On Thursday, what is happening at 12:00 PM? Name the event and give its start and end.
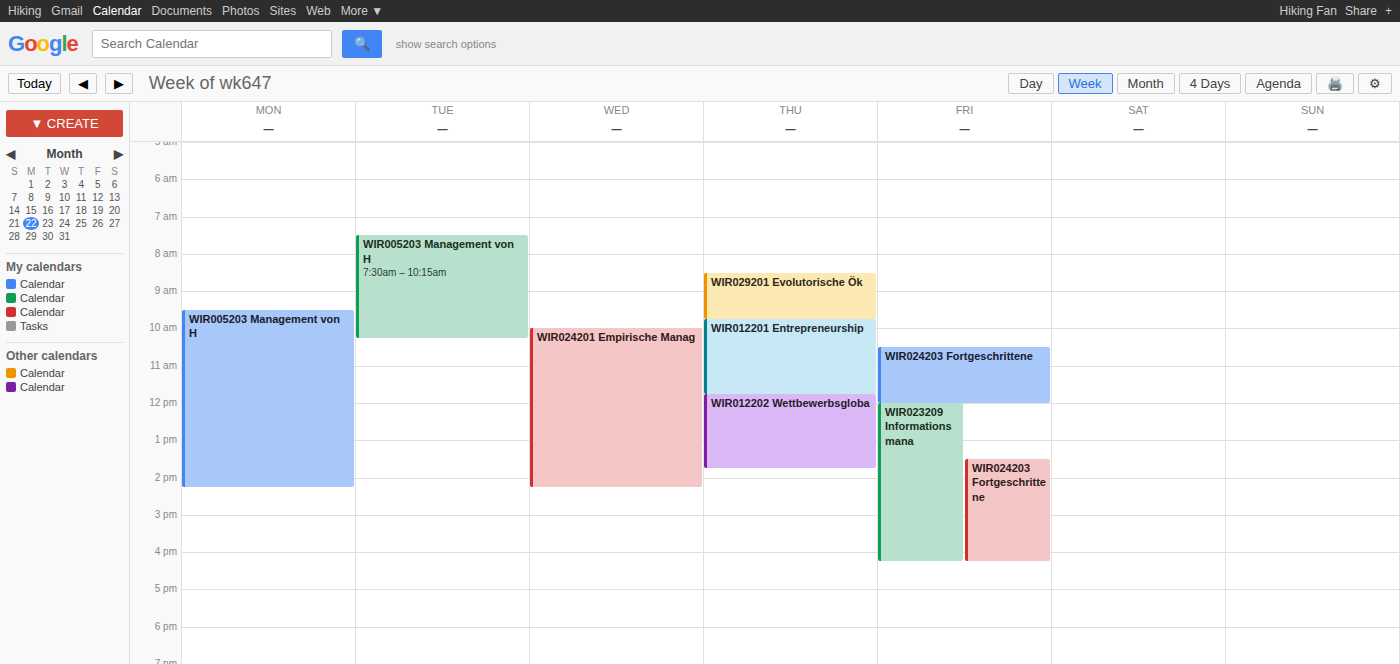
"WIR012202 Wettbewerbsgloba", 11:45 AM to 1:45 PM